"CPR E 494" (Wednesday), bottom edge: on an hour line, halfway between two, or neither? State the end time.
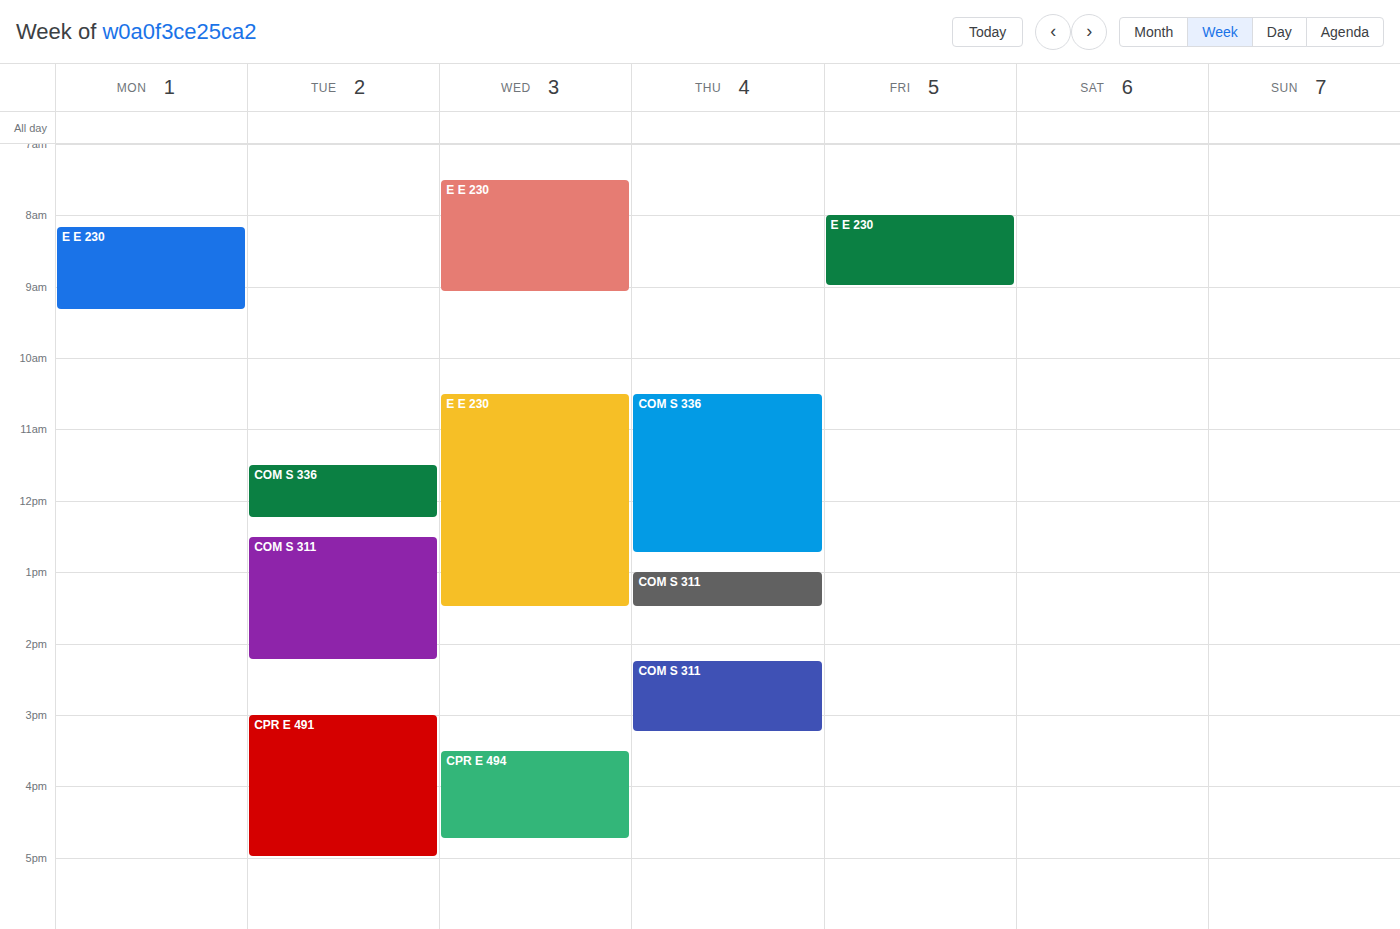
4:45 PM -- neither: three quarters of the way from the 4 PM line to the 5 PM line.